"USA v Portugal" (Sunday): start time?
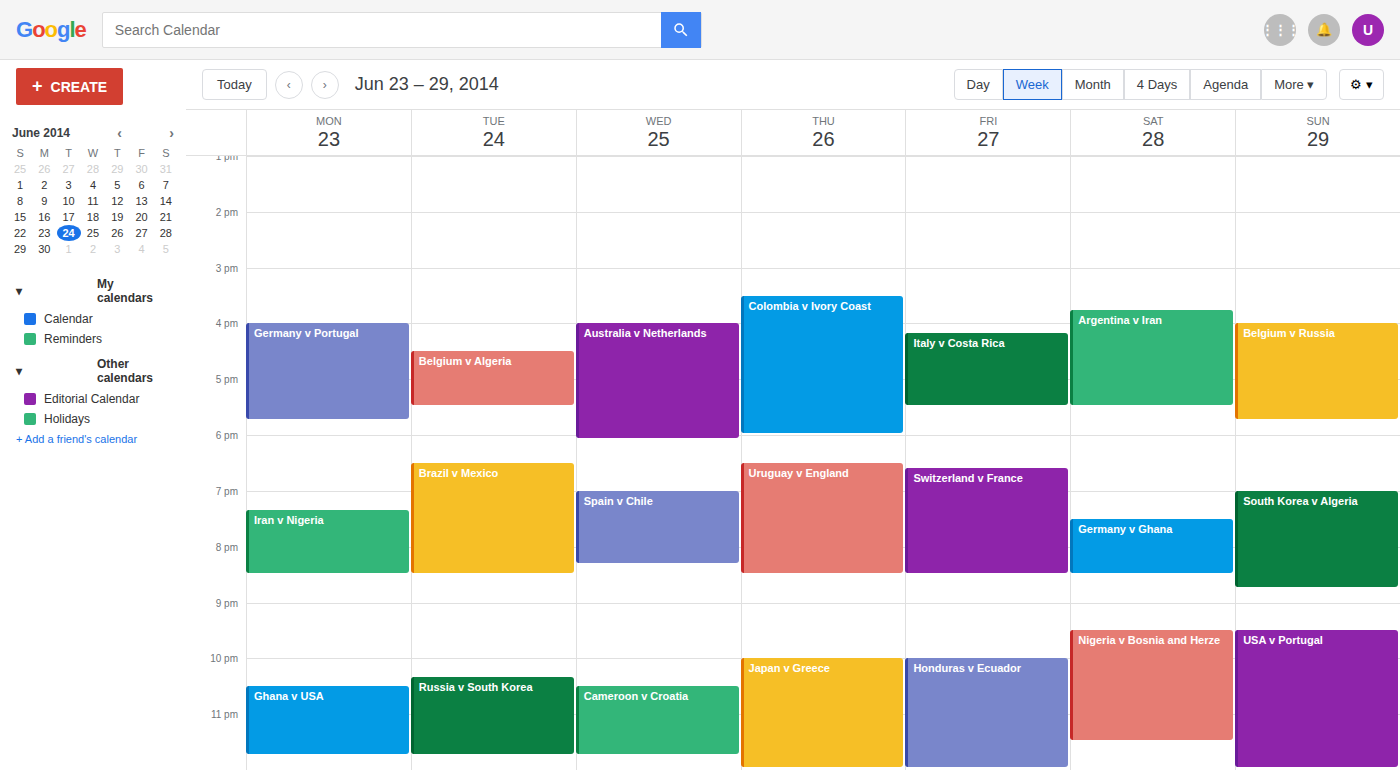
9:30 PM